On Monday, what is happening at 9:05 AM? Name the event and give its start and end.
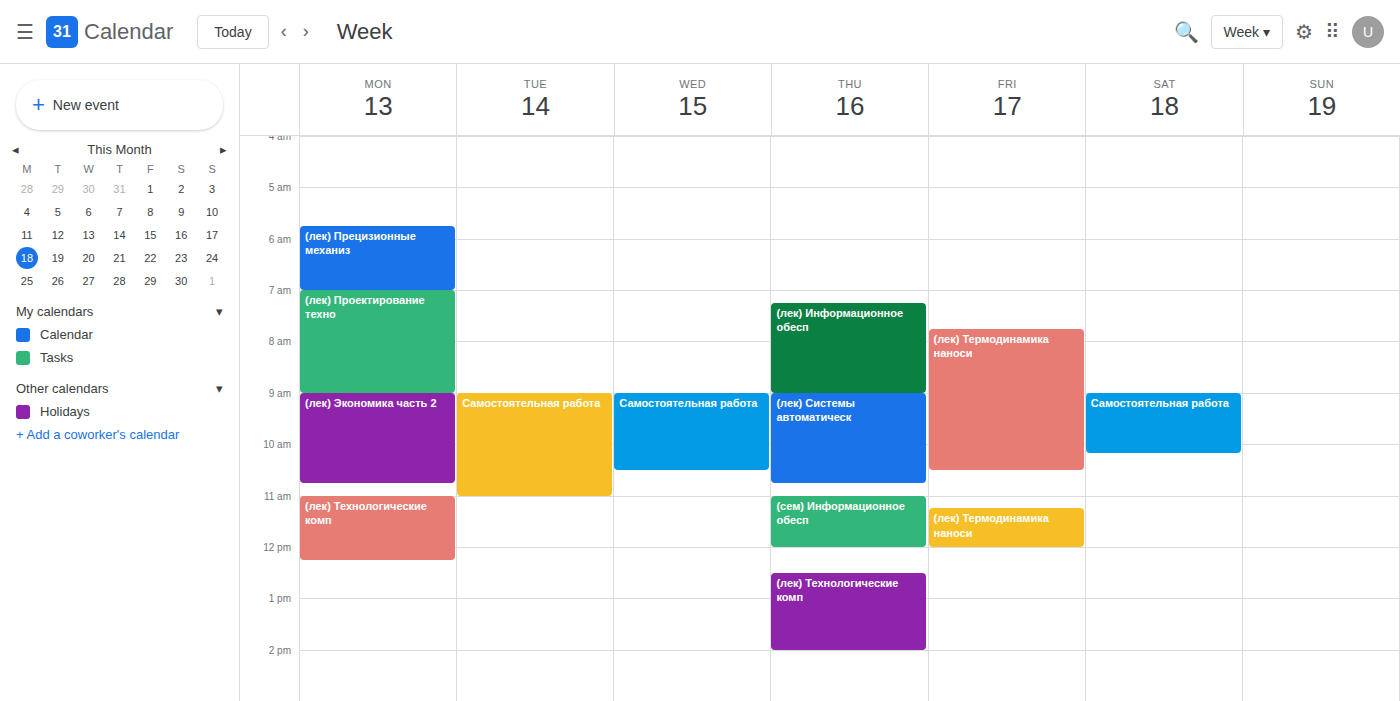
"(лек) Экономика часть 2", 9:00 AM to 10:45 AM